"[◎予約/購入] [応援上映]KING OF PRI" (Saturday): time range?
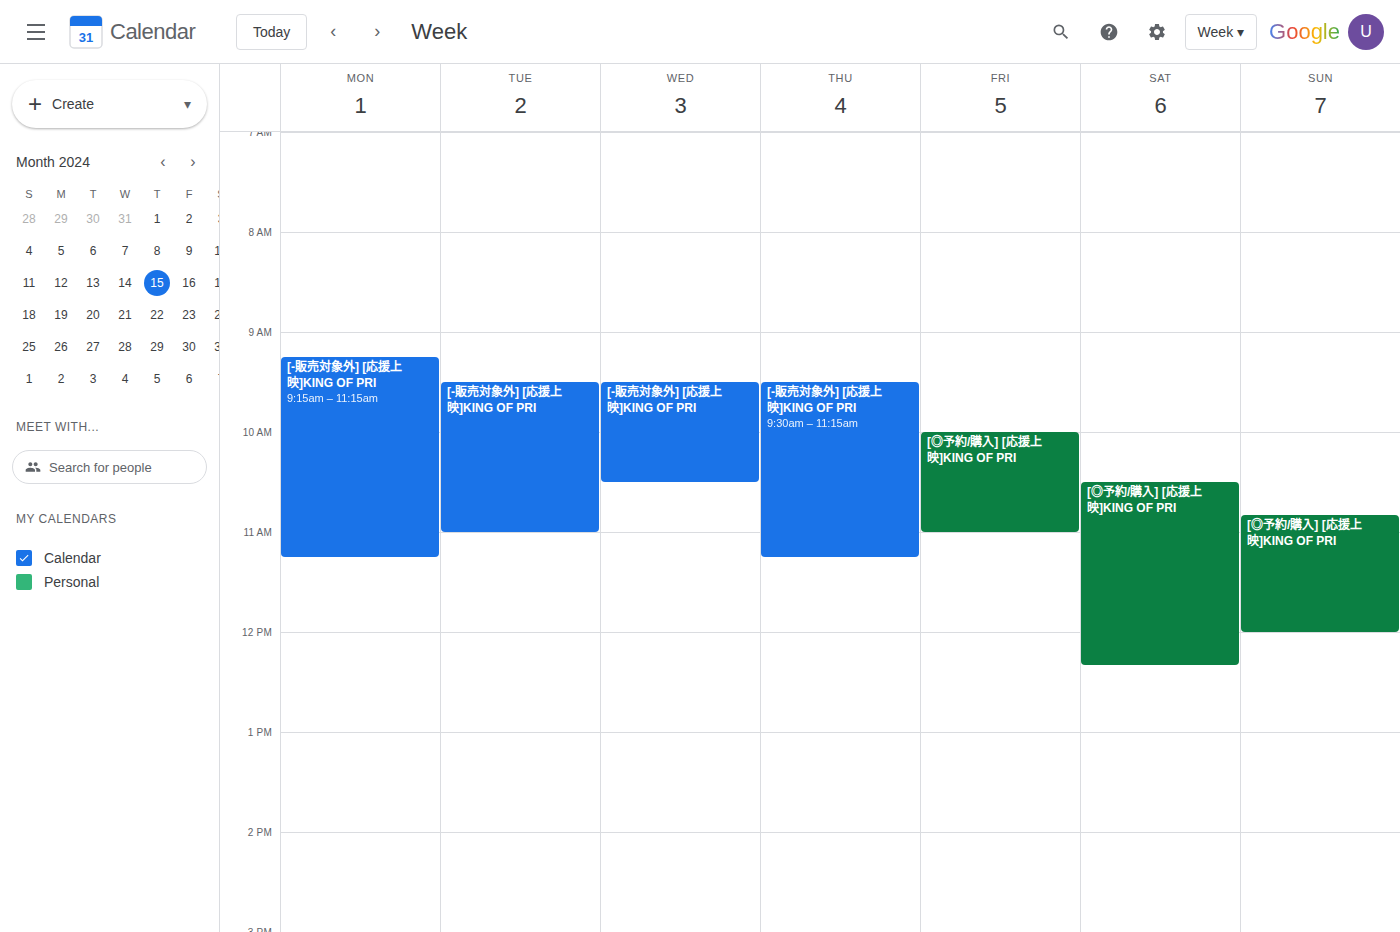
10:30 AM to 12:20 PM